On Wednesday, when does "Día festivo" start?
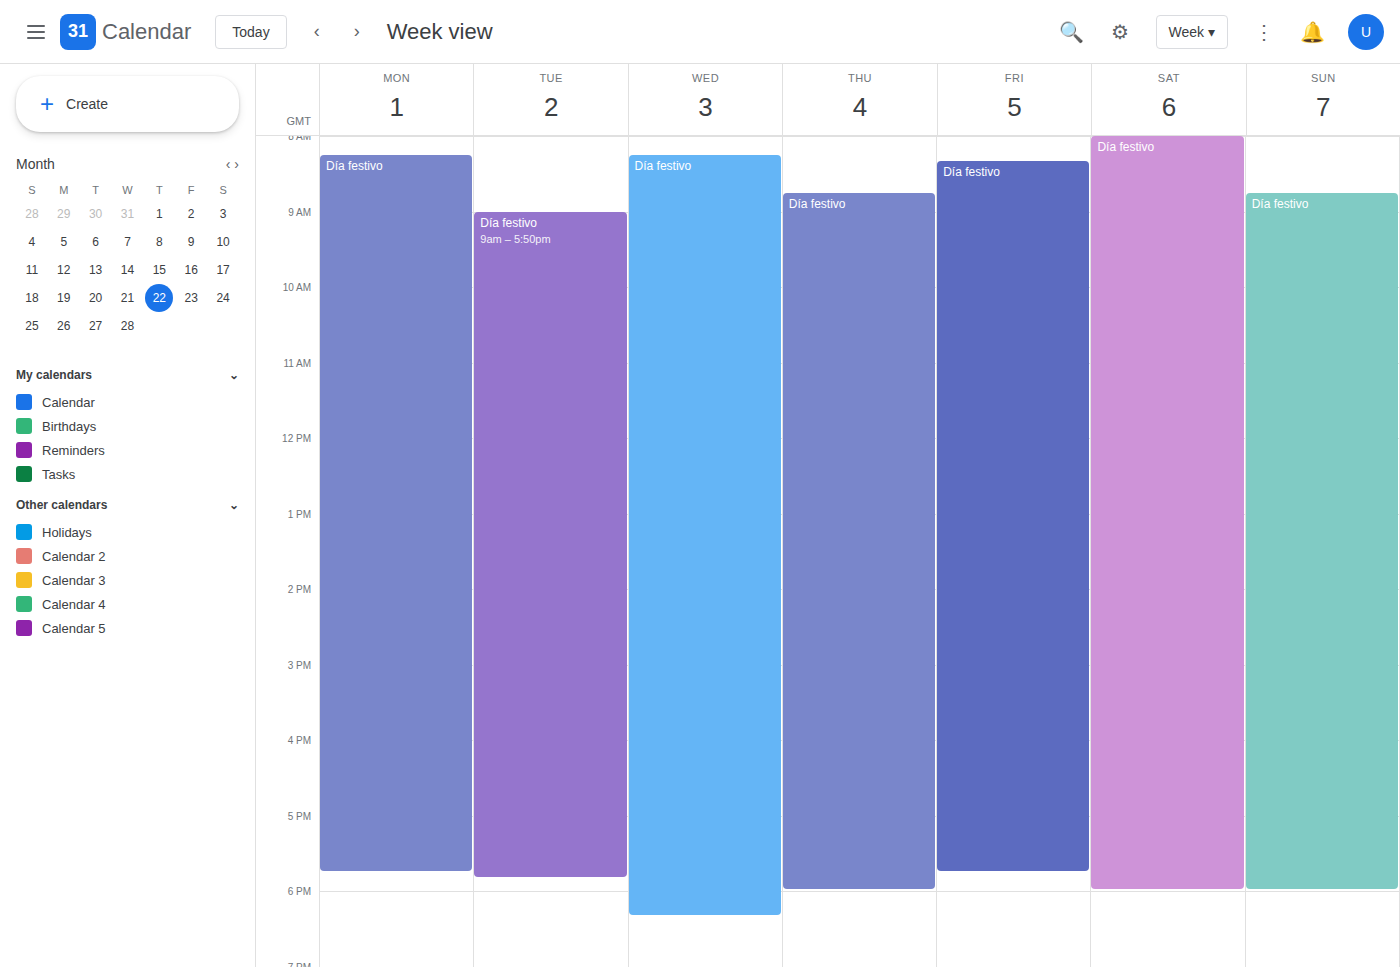
8:15 AM